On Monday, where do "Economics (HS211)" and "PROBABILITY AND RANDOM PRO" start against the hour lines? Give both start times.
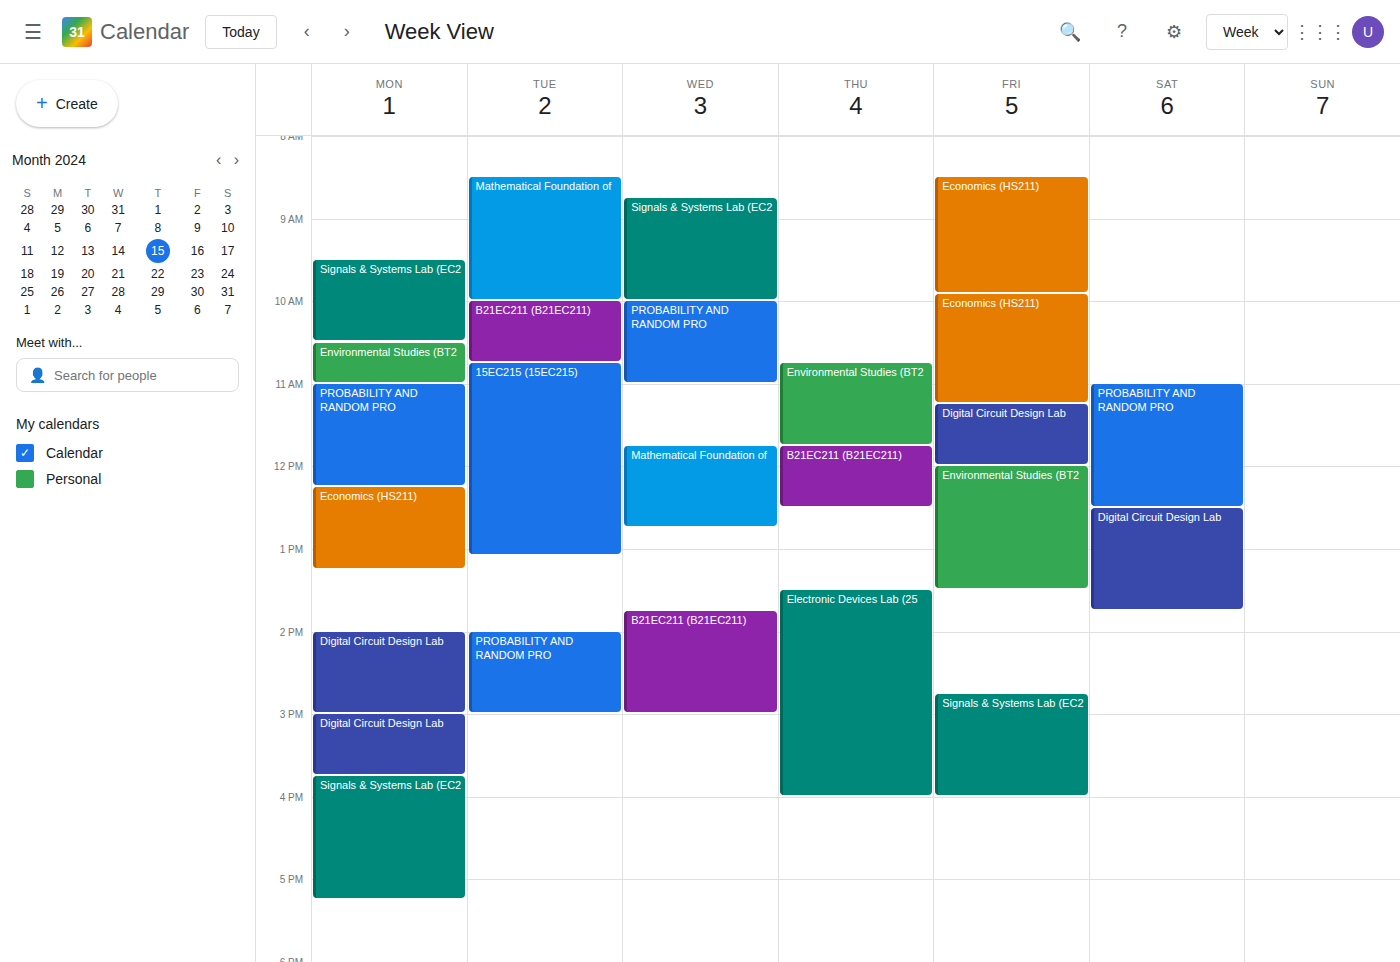
"Economics (HS211)": 12:15 PM, neither: a quarter of the way from the 12 PM line to the 1 PM line. "PROBABILITY AND RANDOM PRO": 11:00 AM, exactly on the 11 AM line.